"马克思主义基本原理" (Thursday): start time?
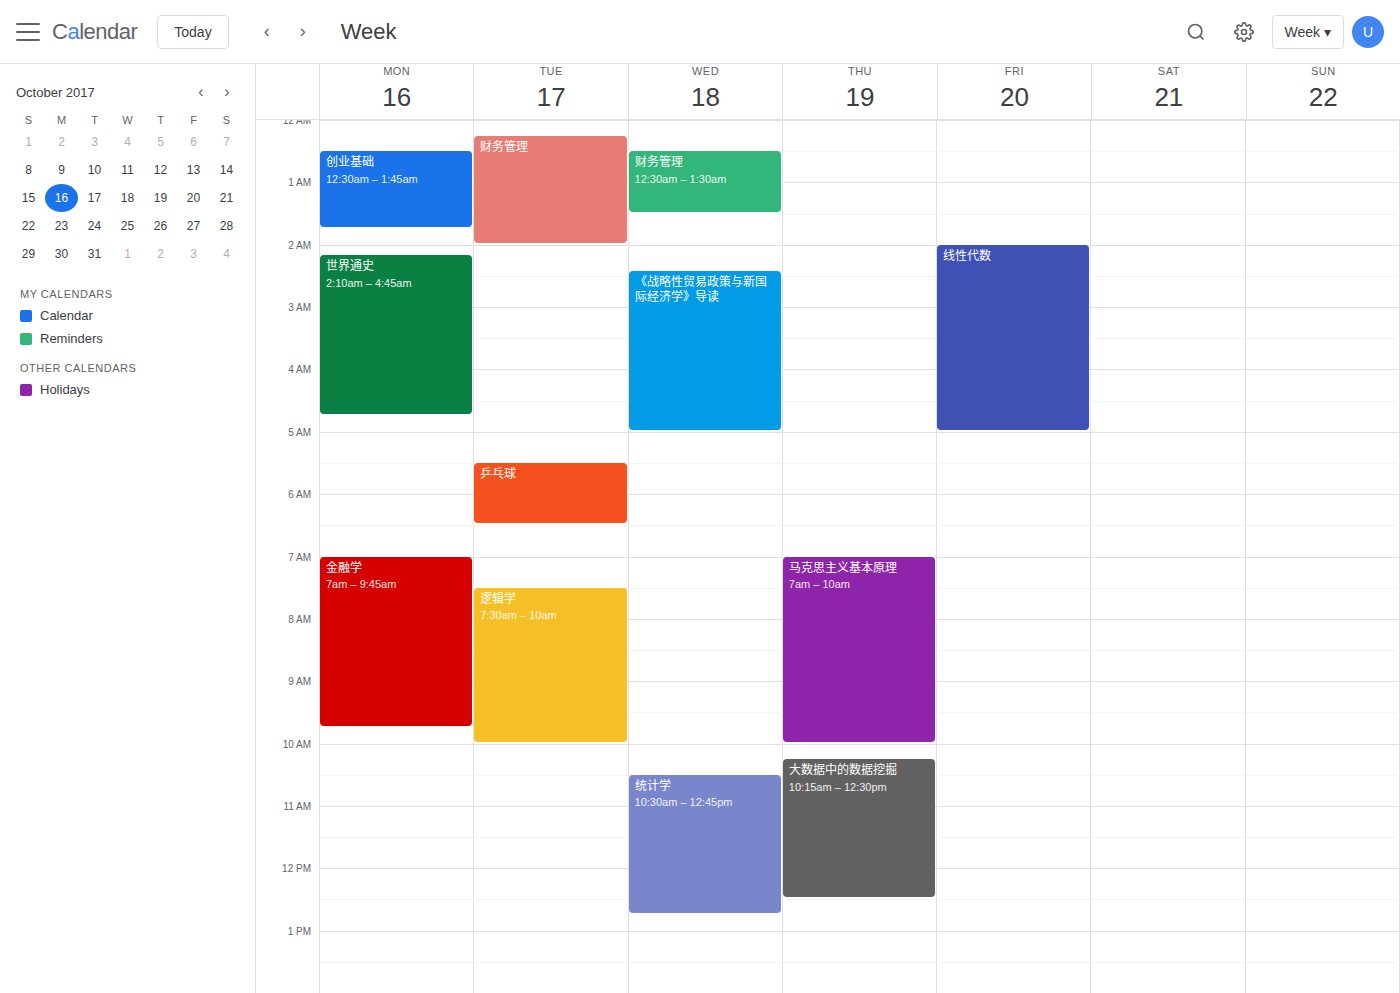
7:00 AM